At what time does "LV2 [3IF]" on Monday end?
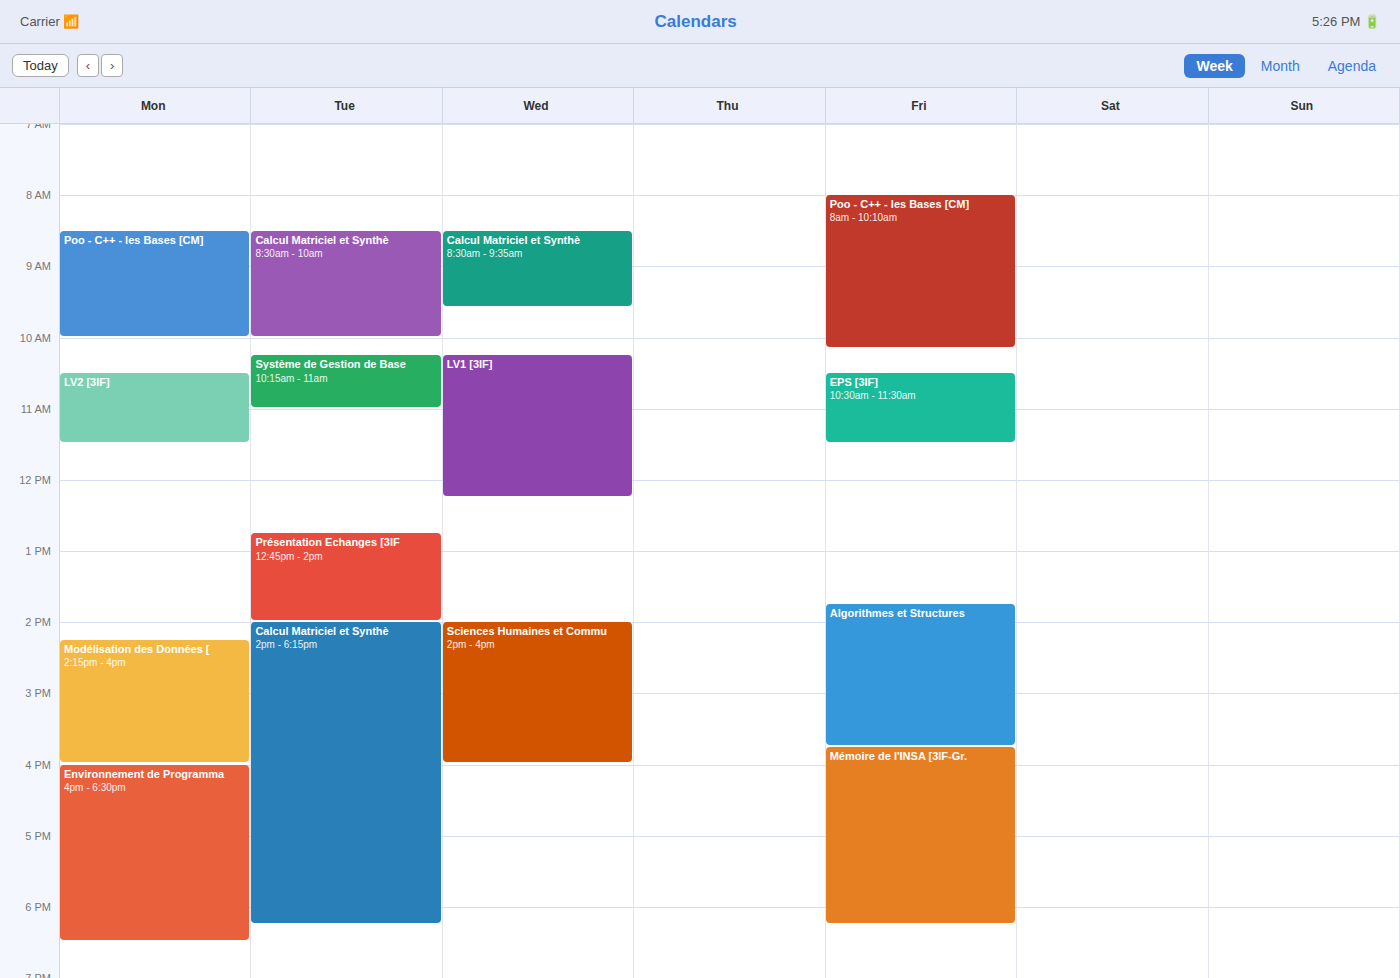
11:30 AM